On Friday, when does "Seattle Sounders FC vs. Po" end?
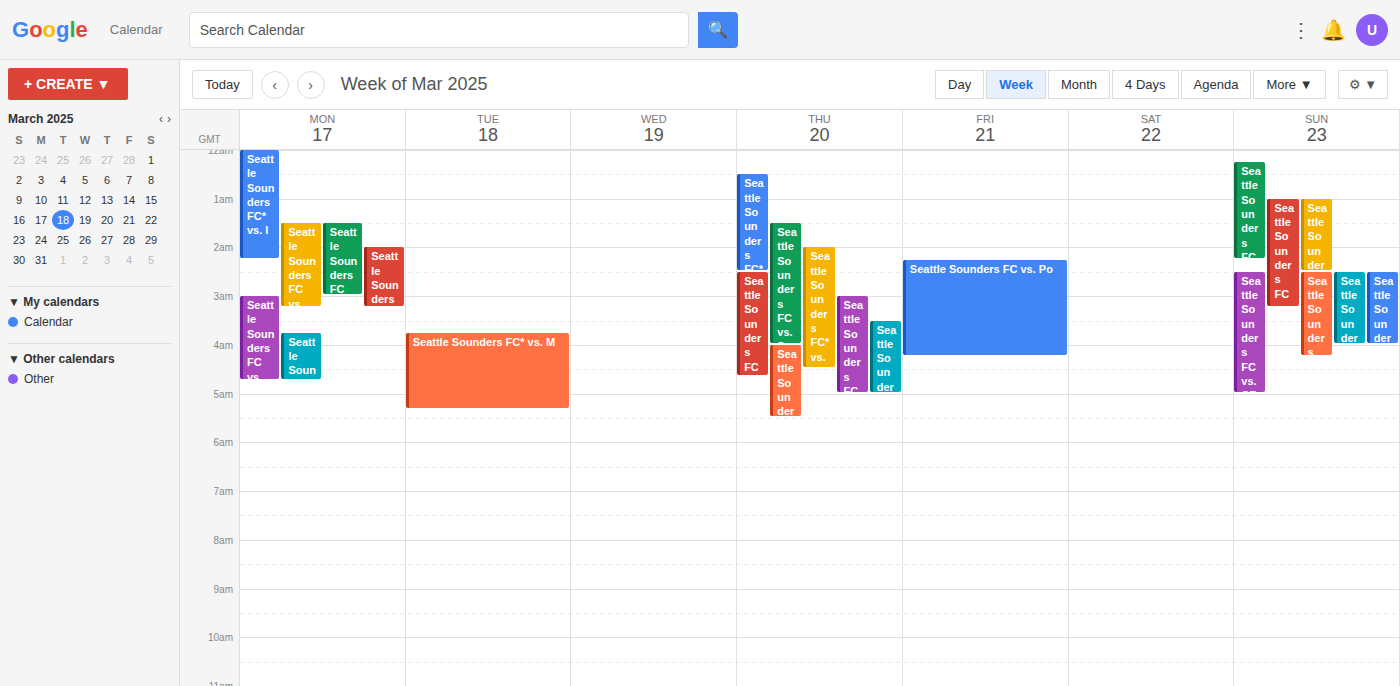
04:15